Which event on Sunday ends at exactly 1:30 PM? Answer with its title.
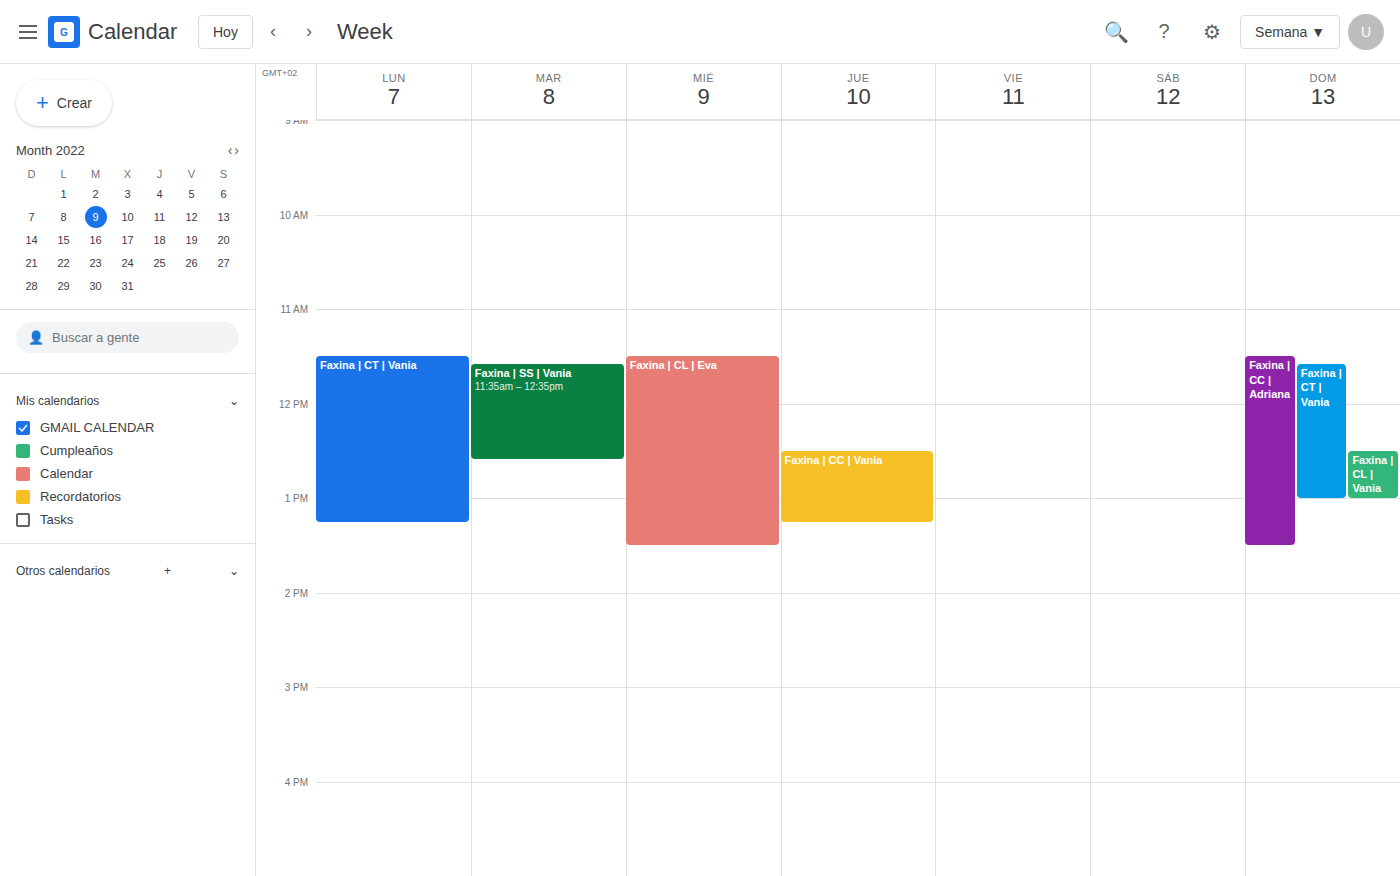
"Faxina | CC | Adriana"